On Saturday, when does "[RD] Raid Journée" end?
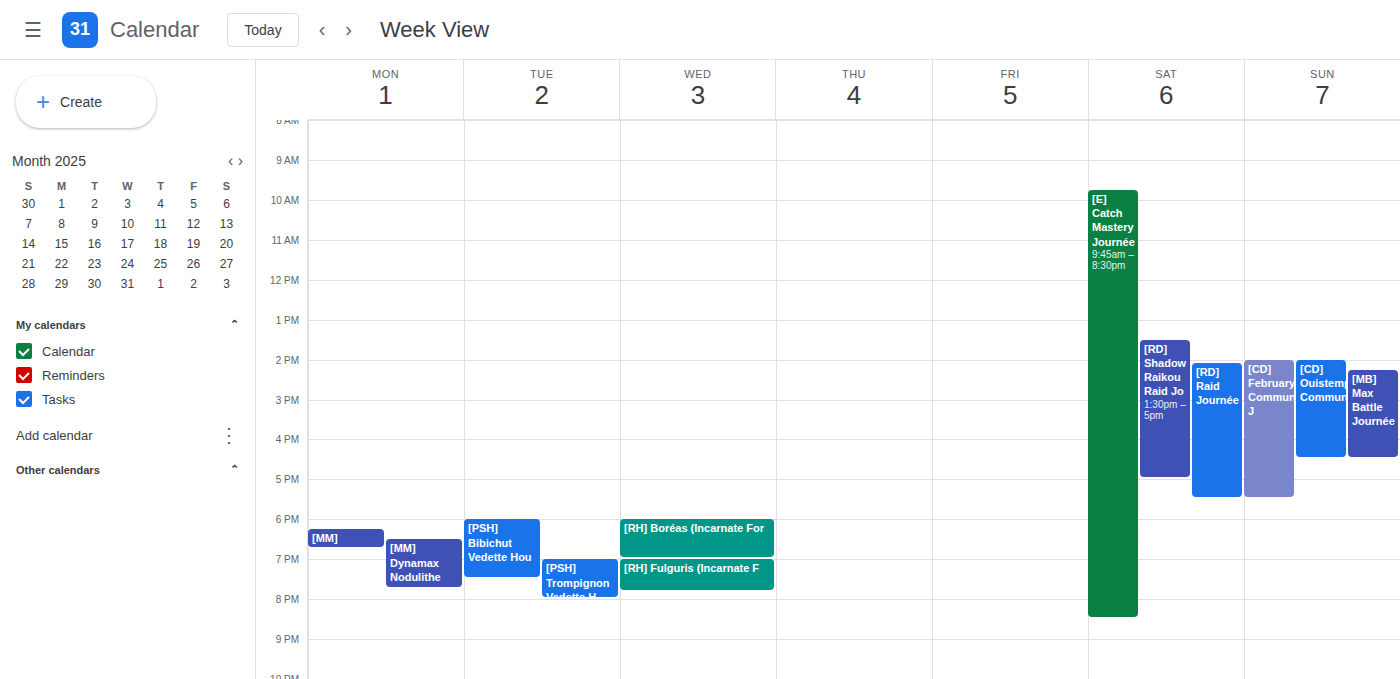
5:30 PM